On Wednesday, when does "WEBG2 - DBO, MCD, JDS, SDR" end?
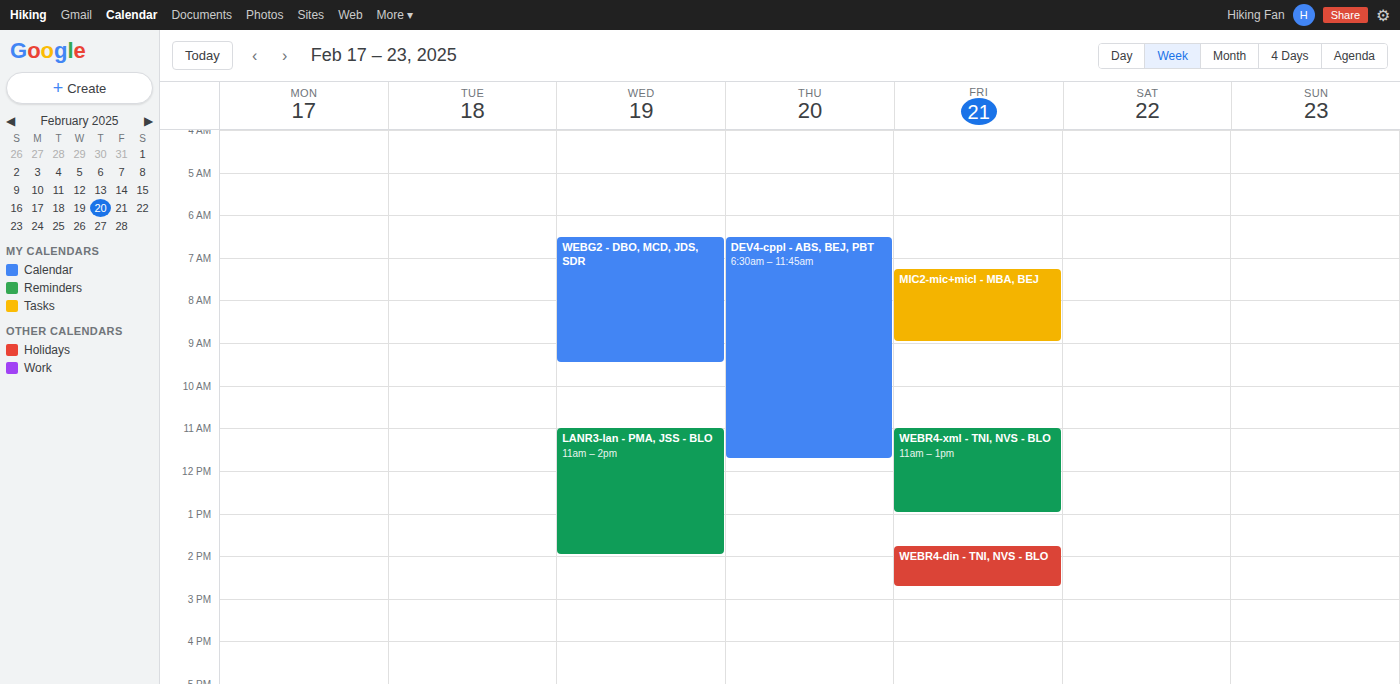
09:30